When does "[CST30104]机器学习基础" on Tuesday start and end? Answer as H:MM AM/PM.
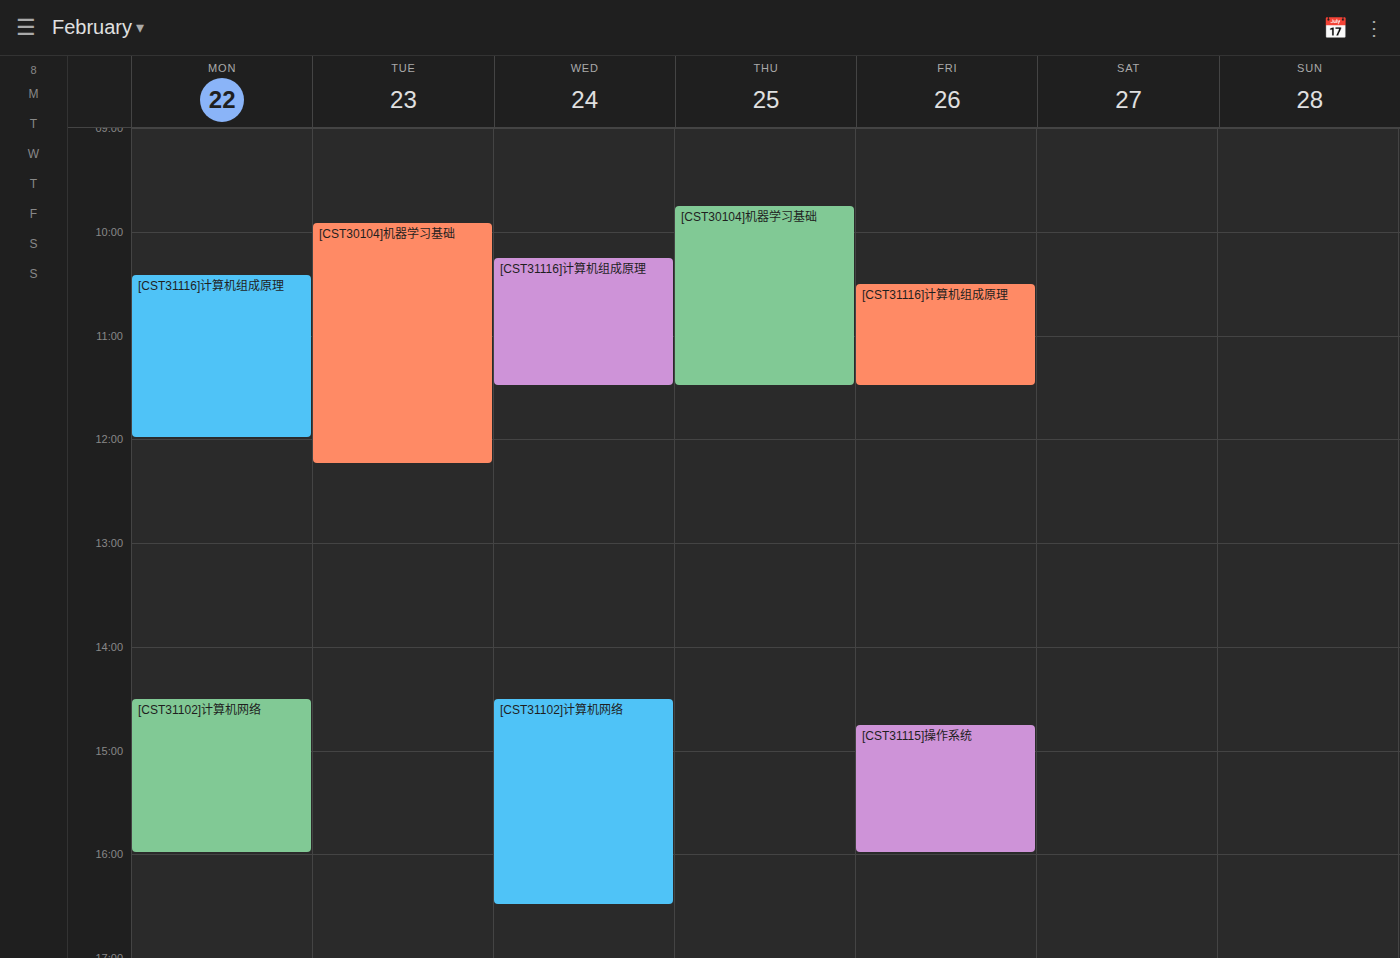
9:55 AM to 12:15 PM